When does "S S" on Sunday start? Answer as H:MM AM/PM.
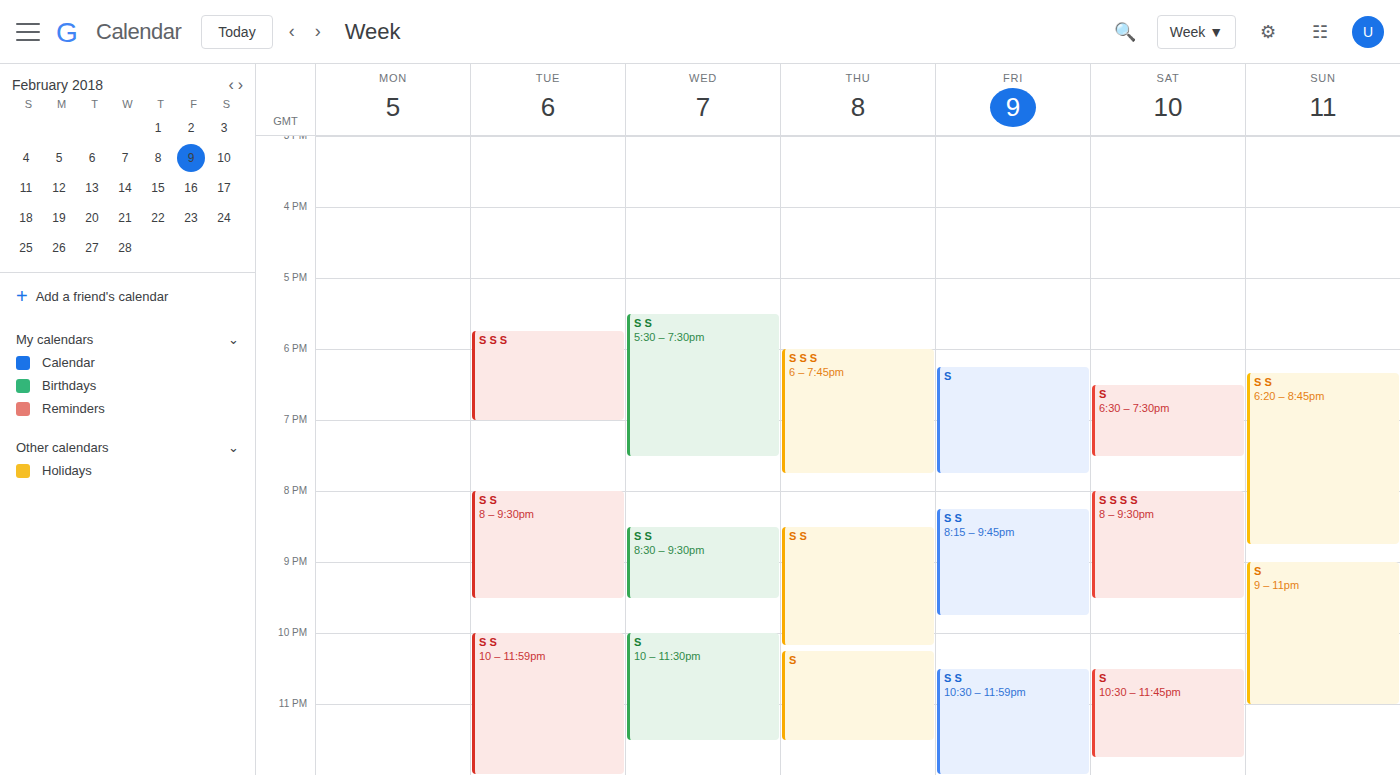
6:20 PM